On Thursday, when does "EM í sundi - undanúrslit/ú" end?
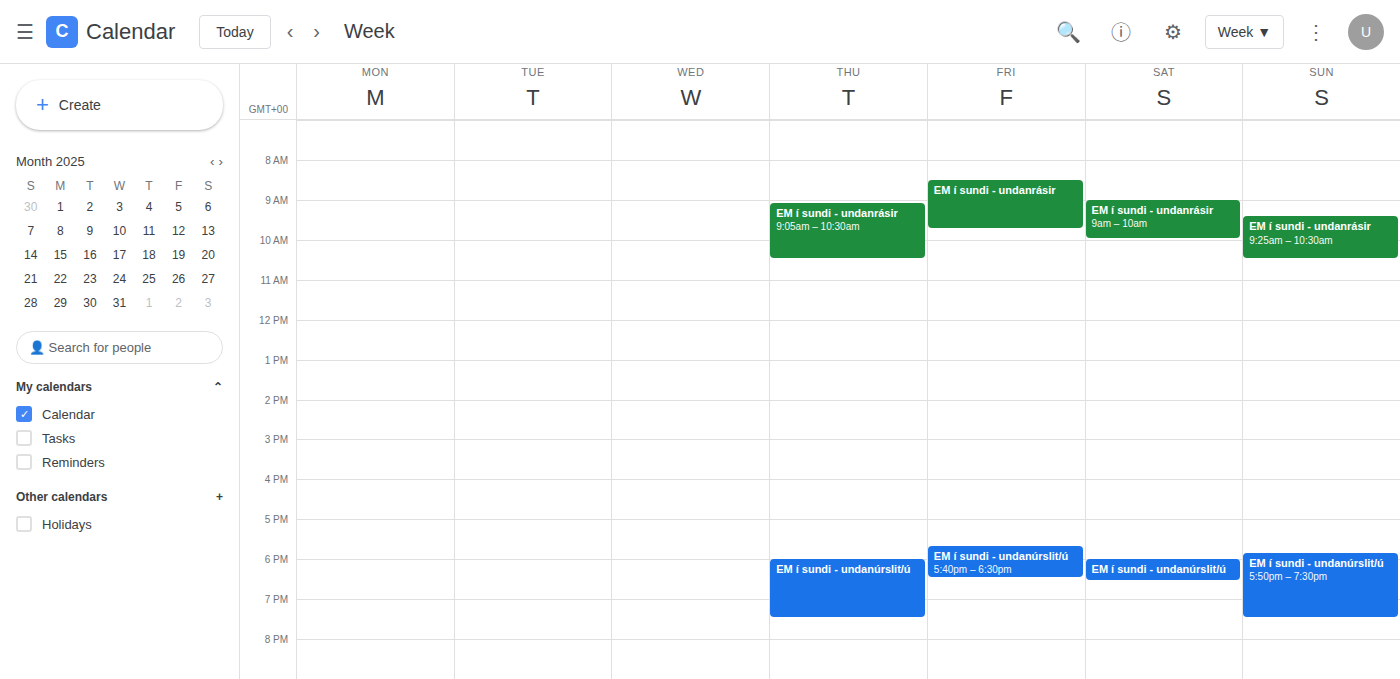
19:30